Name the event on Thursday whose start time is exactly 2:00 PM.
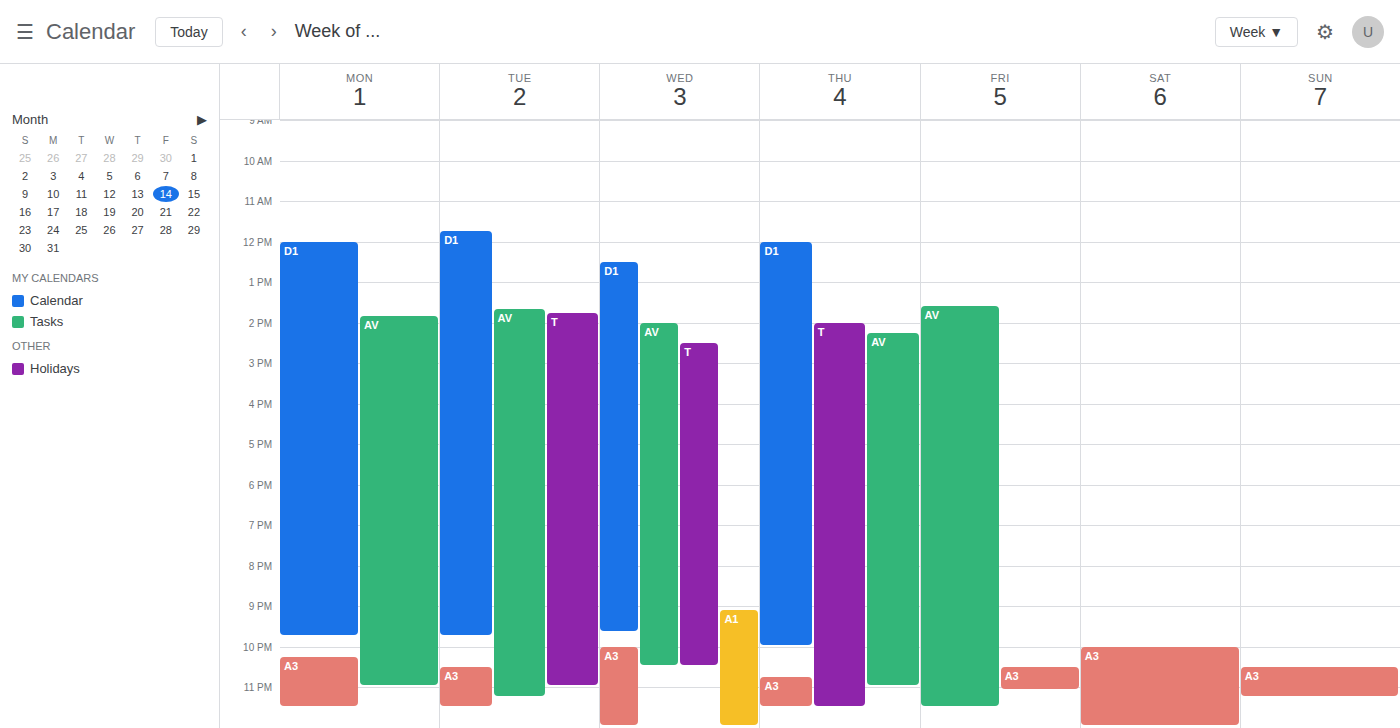
"T"